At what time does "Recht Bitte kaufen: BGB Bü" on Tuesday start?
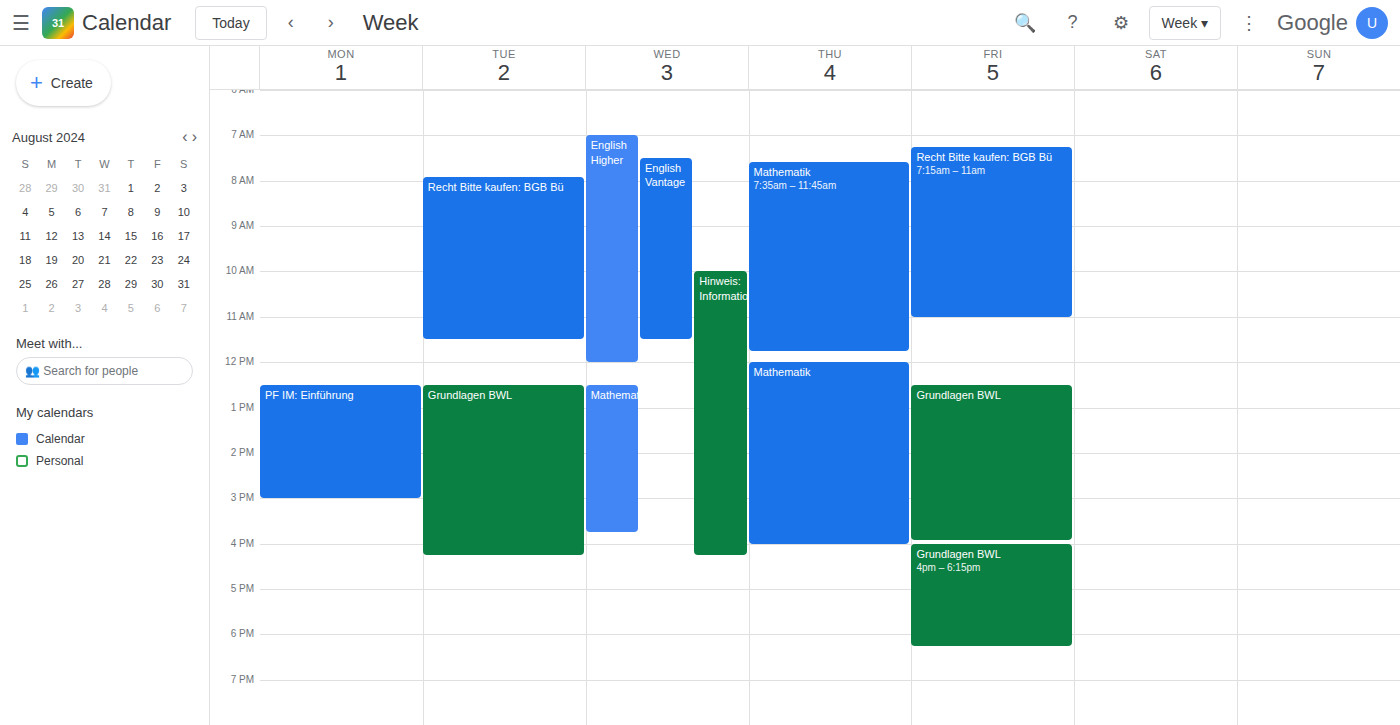
7:55 AM